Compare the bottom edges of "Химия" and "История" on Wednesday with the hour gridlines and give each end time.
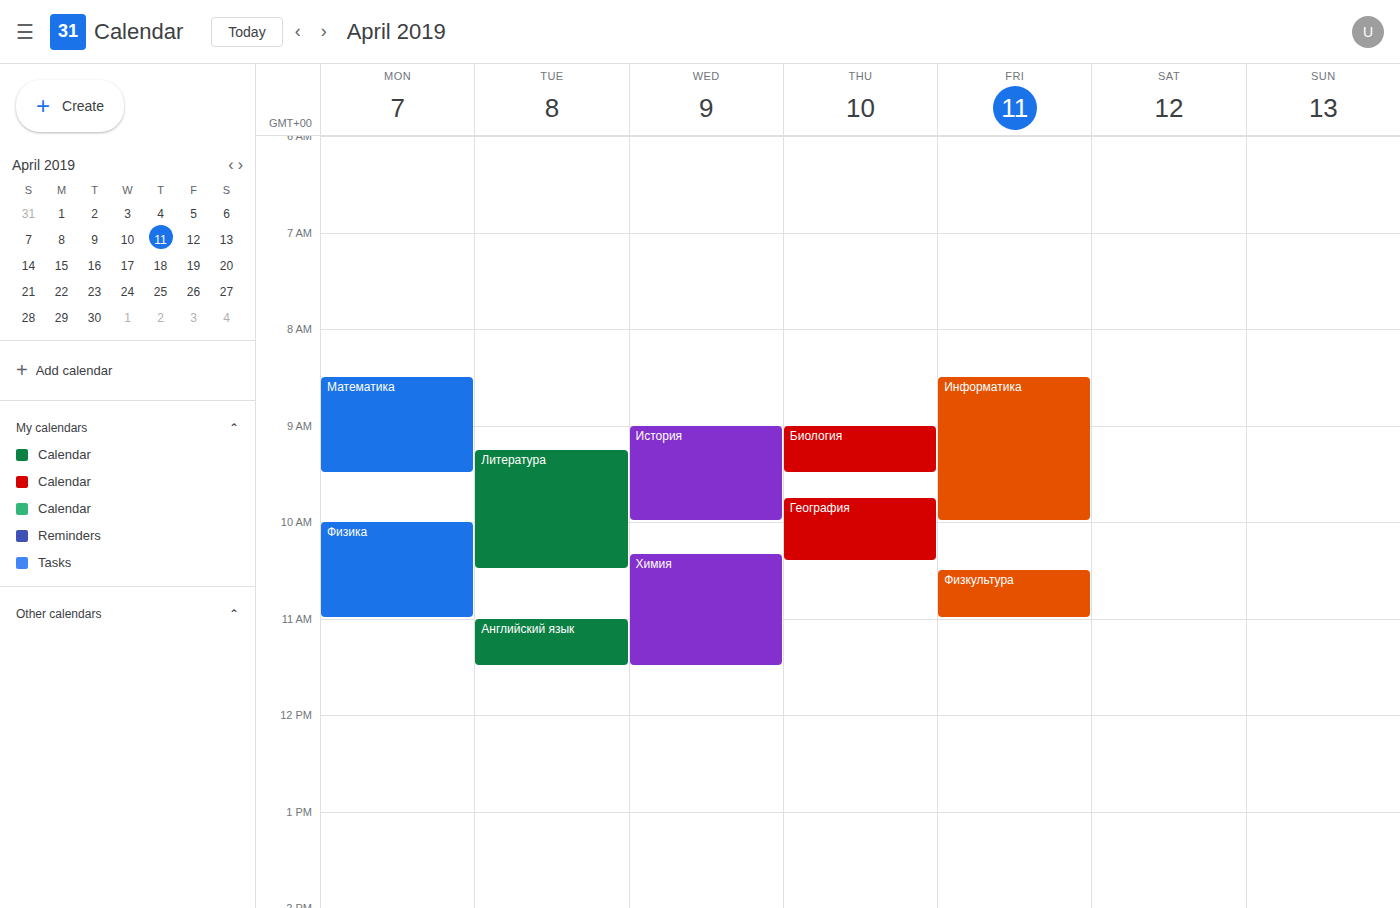
"Химия": 11:30 AM, halfway between the 11 AM and 12 PM lines. "История": 10:00 AM, exactly on the 10 AM line.